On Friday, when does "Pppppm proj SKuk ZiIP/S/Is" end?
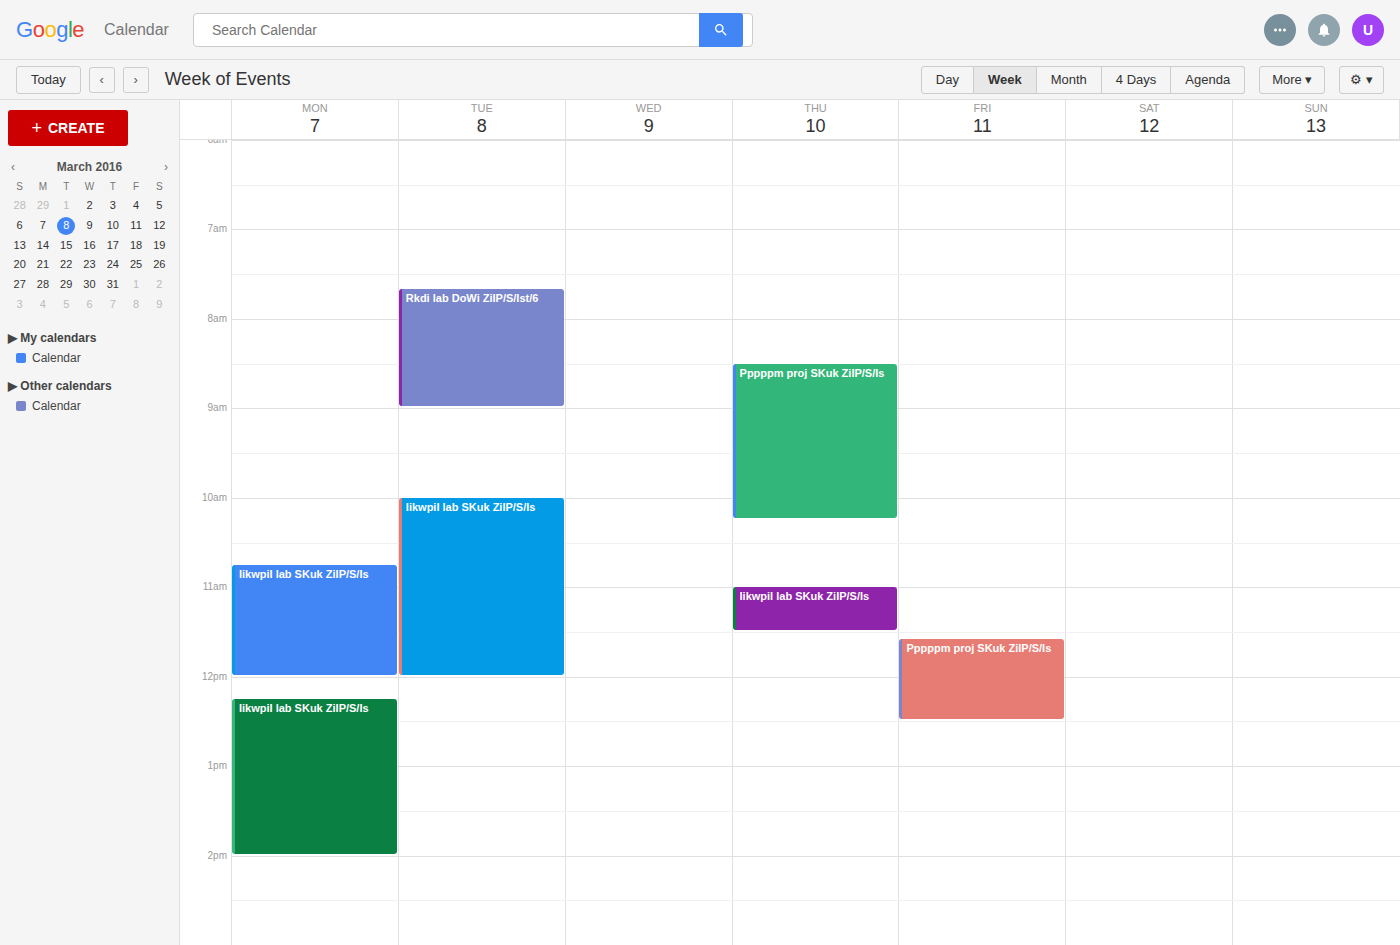
12:30 PM